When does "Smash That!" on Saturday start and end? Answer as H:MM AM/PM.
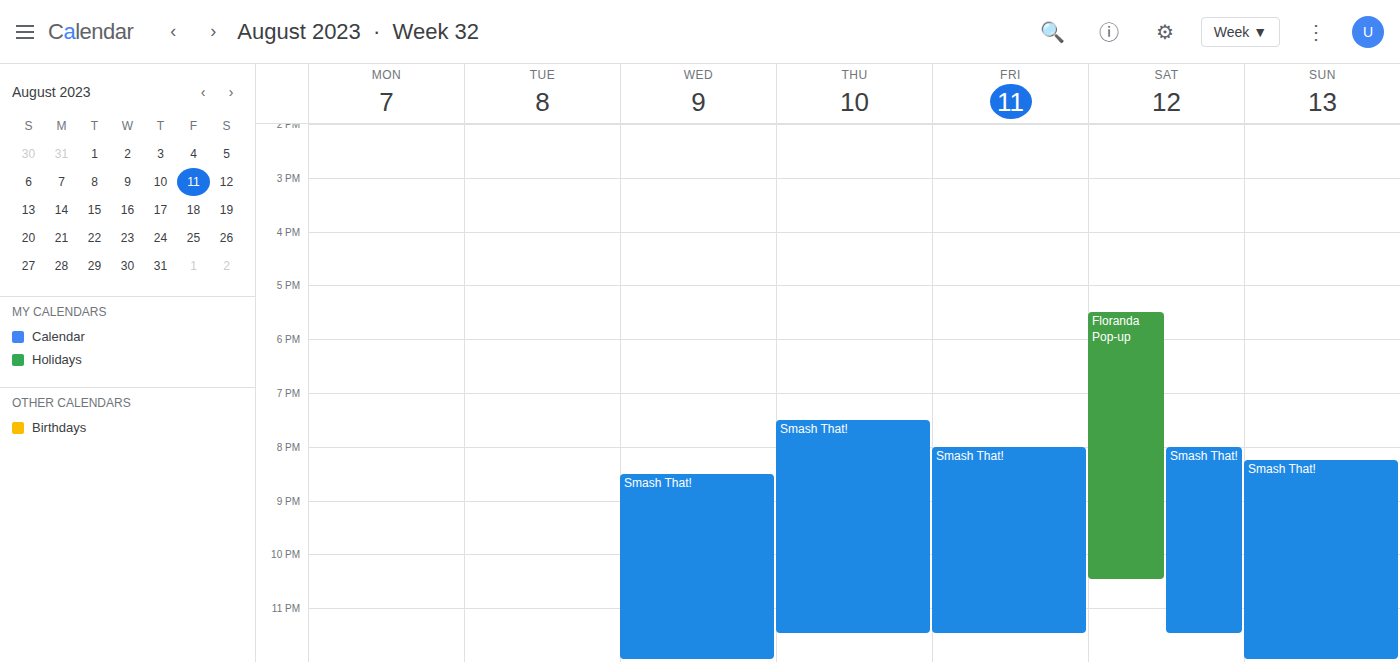
8:00 PM to 11:30 PM